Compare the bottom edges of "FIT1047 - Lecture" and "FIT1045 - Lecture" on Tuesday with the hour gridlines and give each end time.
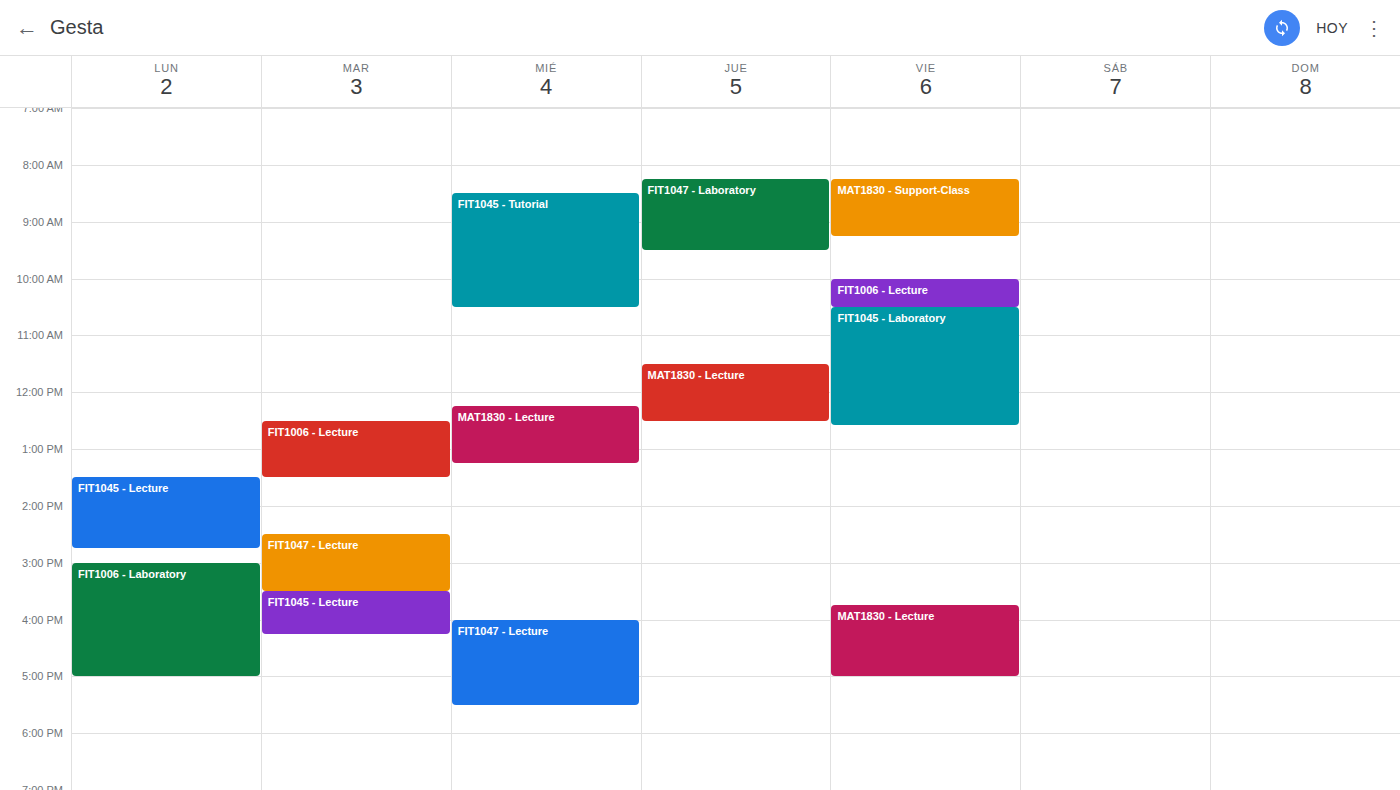
"FIT1047 - Lecture": 3:30 PM, halfway between the 3 PM and 4 PM lines. "FIT1045 - Lecture": 4:15 PM, neither: a quarter of the way from the 4 PM line to the 5 PM line.